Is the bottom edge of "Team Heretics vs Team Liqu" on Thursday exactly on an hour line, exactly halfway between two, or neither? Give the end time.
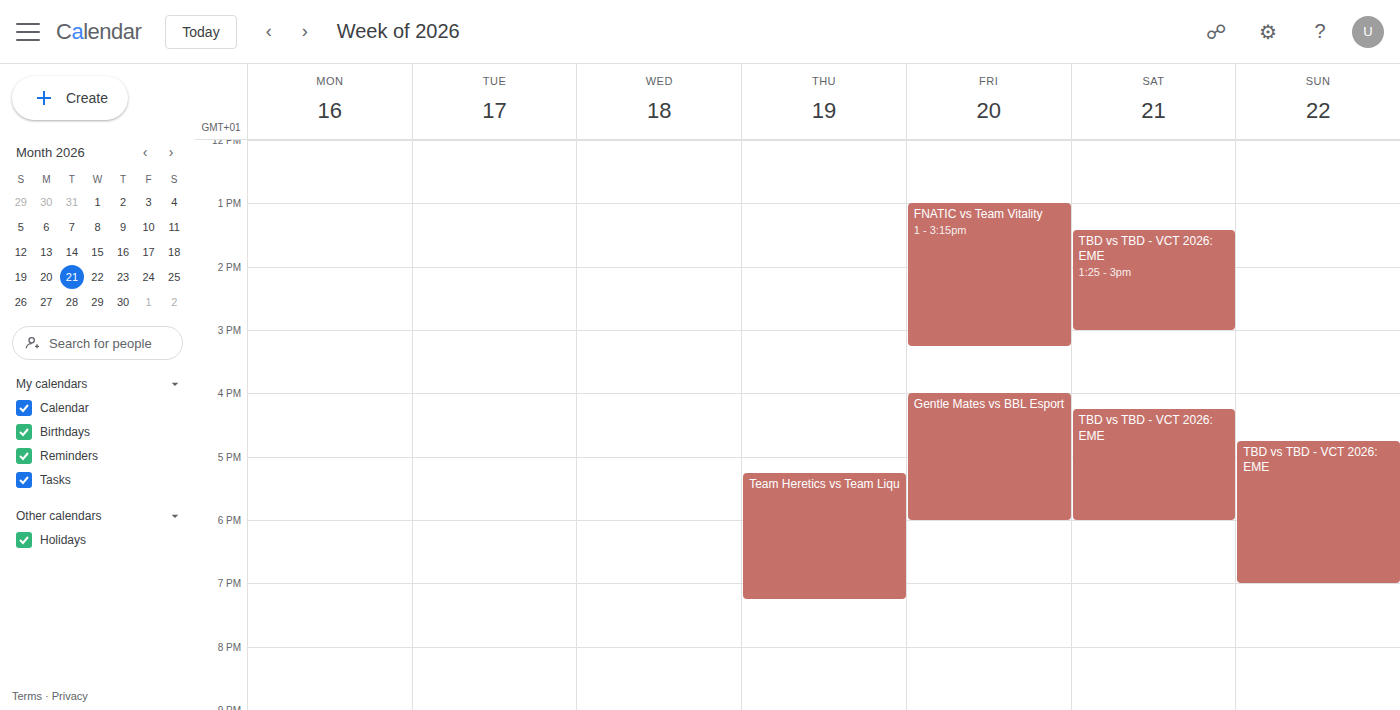
7:15 PM -- neither: a quarter of the way from the 7 PM line to the 8 PM line.